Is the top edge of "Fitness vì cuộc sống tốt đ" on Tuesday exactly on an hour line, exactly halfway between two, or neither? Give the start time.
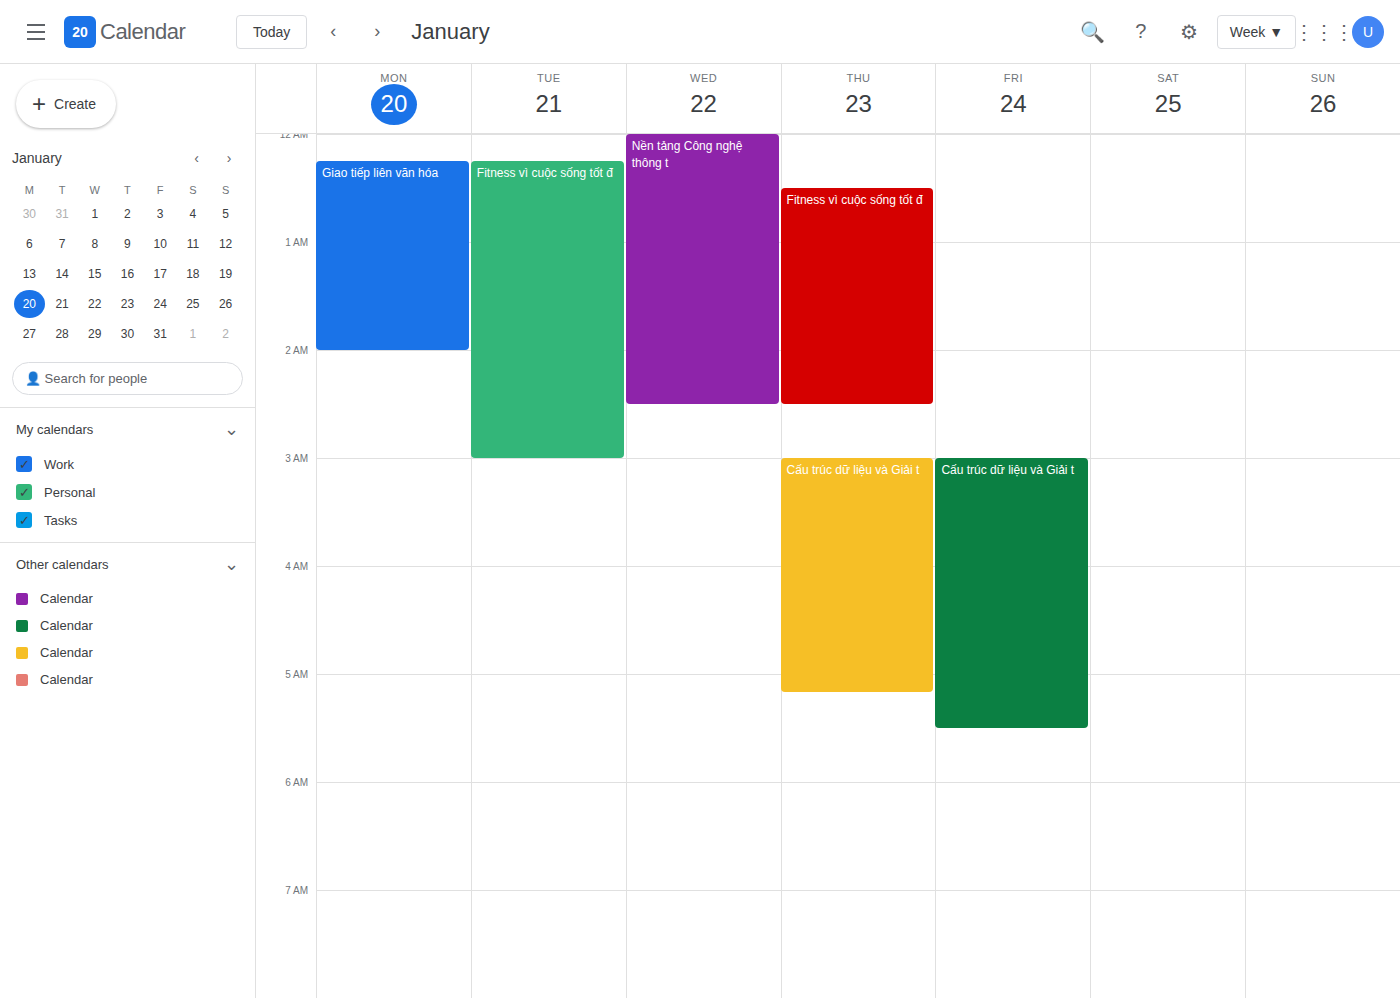
12:15 AM -- neither: a quarter of the way from the 12 AM line to the 1 AM line.